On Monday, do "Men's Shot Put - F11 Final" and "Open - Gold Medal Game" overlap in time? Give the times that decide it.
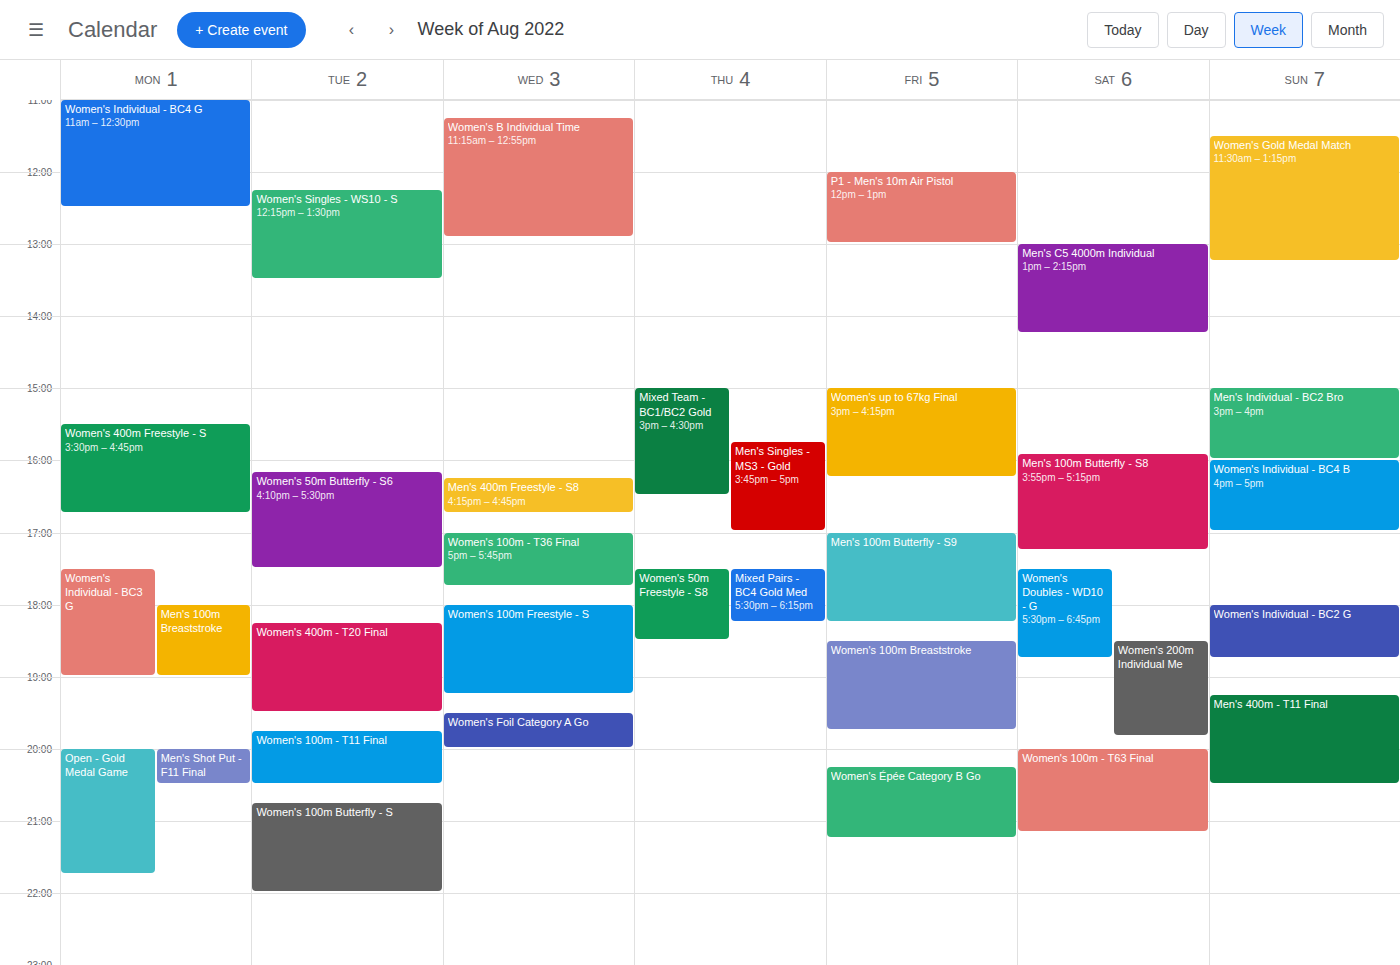
"Open - Gold Medal Game" starts at 20:00, before "Men's Shot Put - F11 Final" ends at 20:30 -- they overlap.